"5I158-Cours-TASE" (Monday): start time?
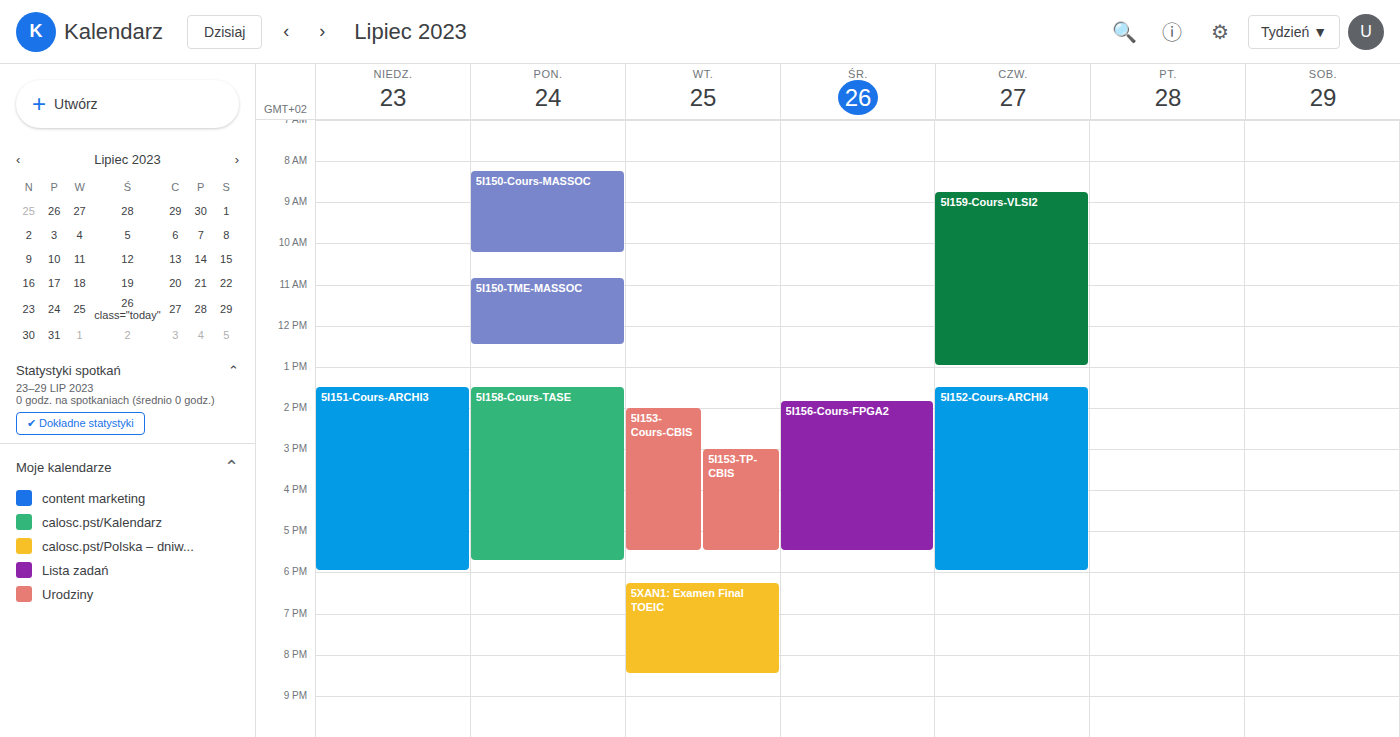
1:30 PM